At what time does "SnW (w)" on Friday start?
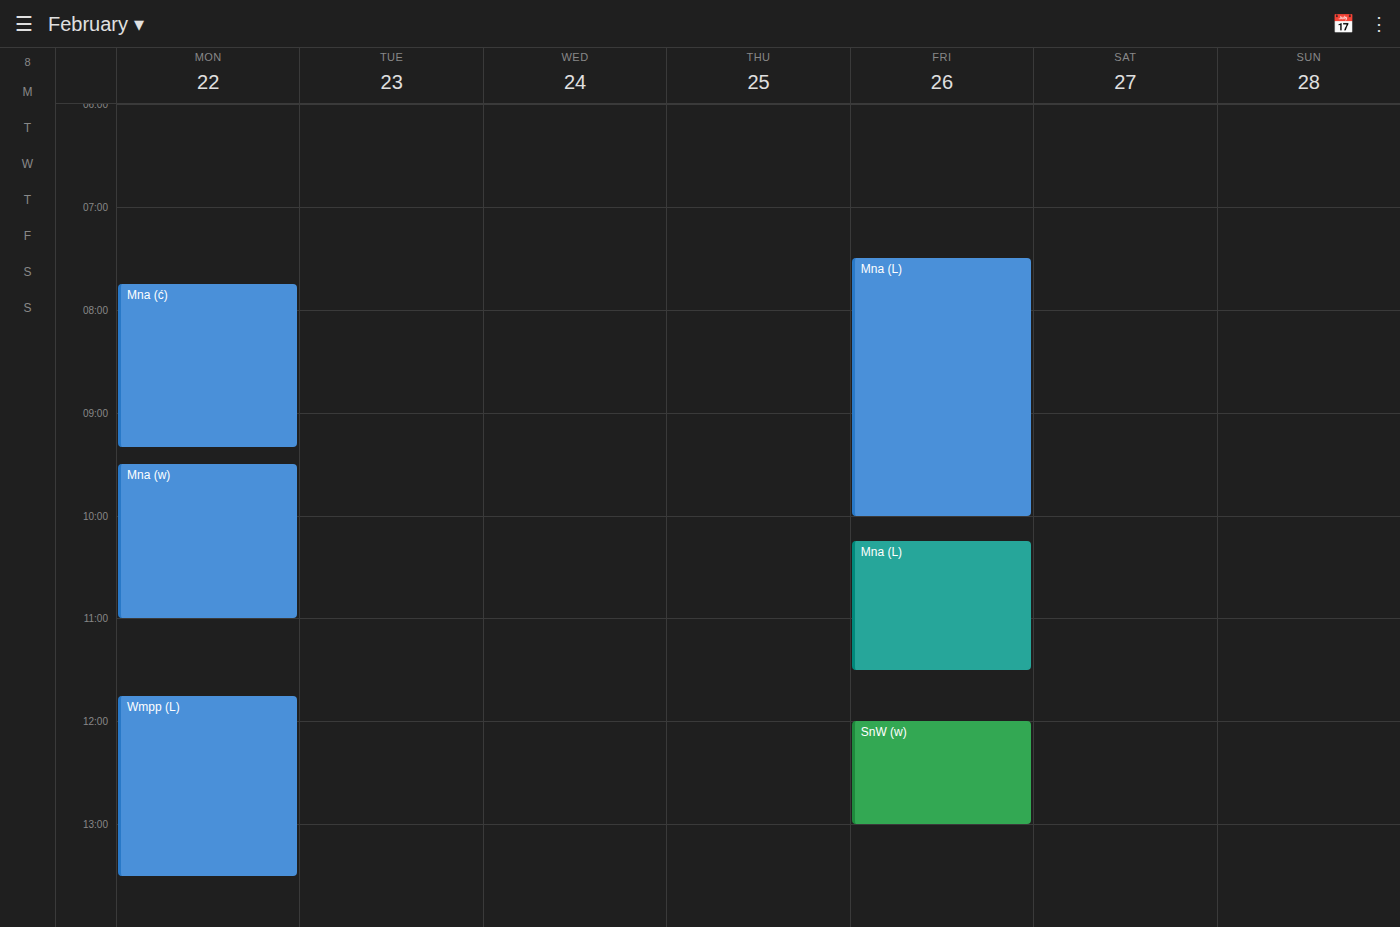
12:00 PM